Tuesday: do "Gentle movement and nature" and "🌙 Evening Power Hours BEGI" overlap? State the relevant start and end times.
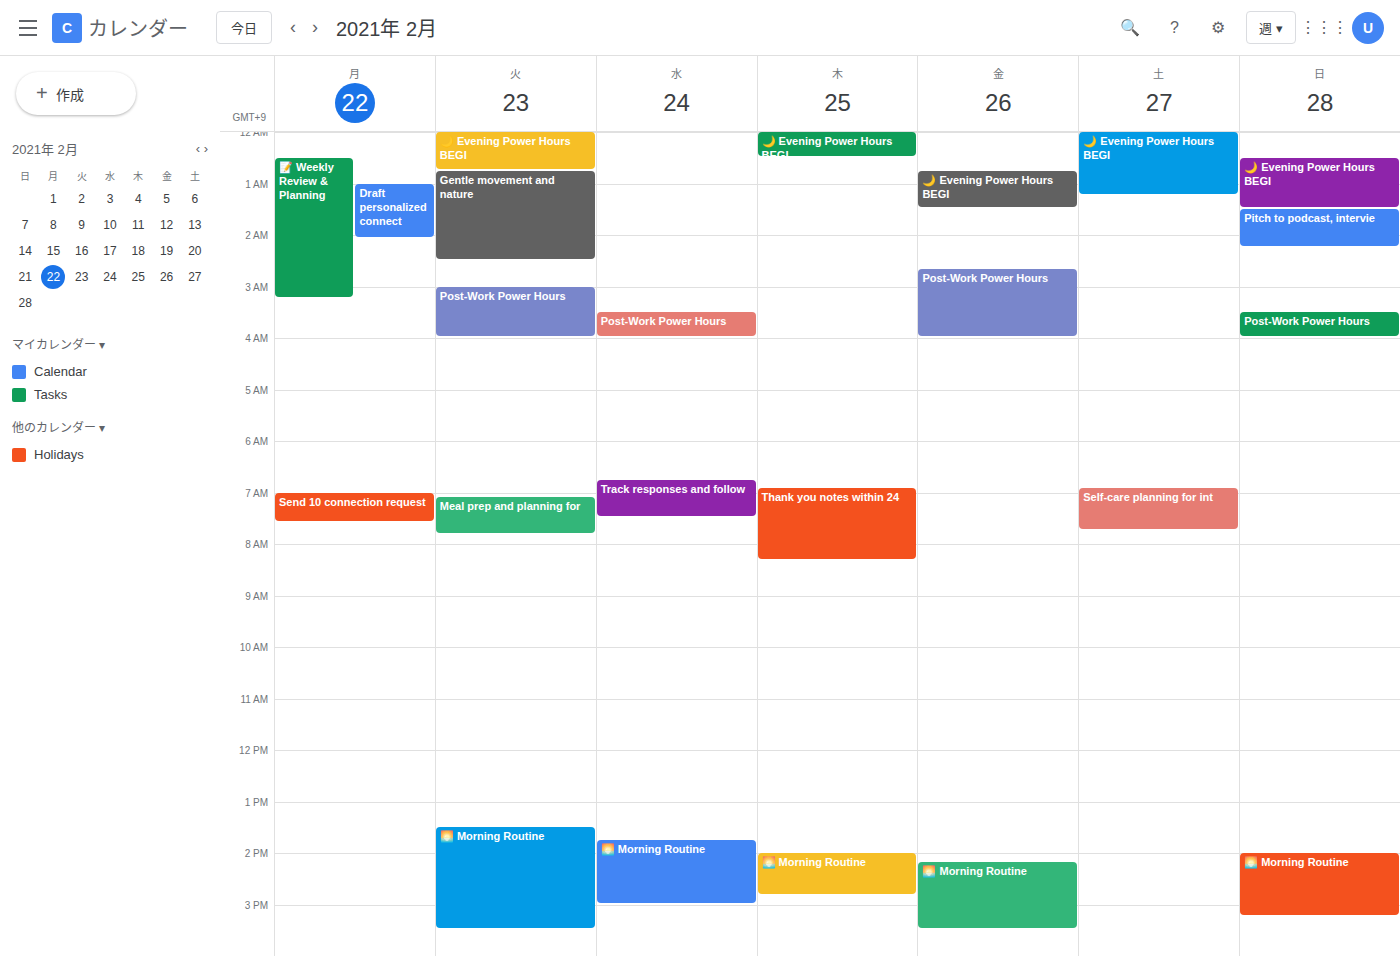
"🌙 Evening Power Hours BEGI" ends at 12:45 AM, exactly when "Gentle movement and nature" starts -- they touch but do not overlap.